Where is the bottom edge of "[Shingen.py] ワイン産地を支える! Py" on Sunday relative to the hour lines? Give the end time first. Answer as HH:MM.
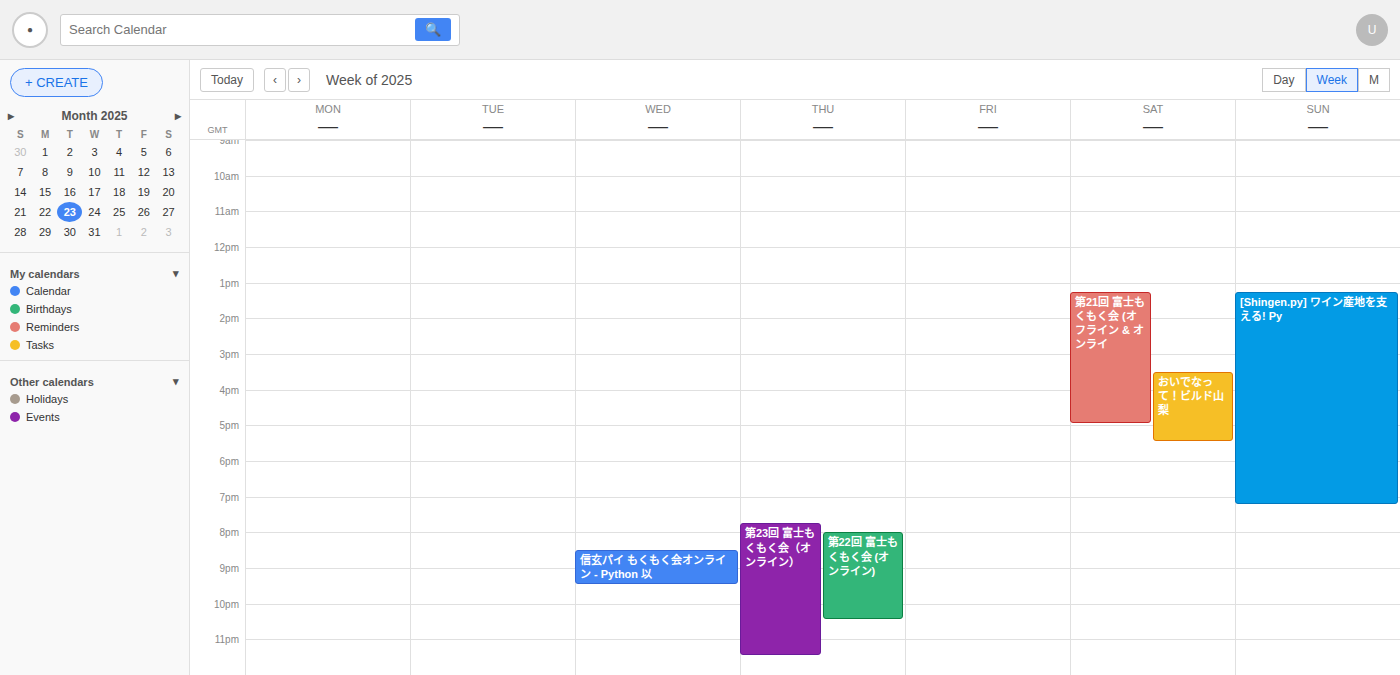
19:15 -- neither: a quarter of the way from the 19:00 line to the 20:00 line.